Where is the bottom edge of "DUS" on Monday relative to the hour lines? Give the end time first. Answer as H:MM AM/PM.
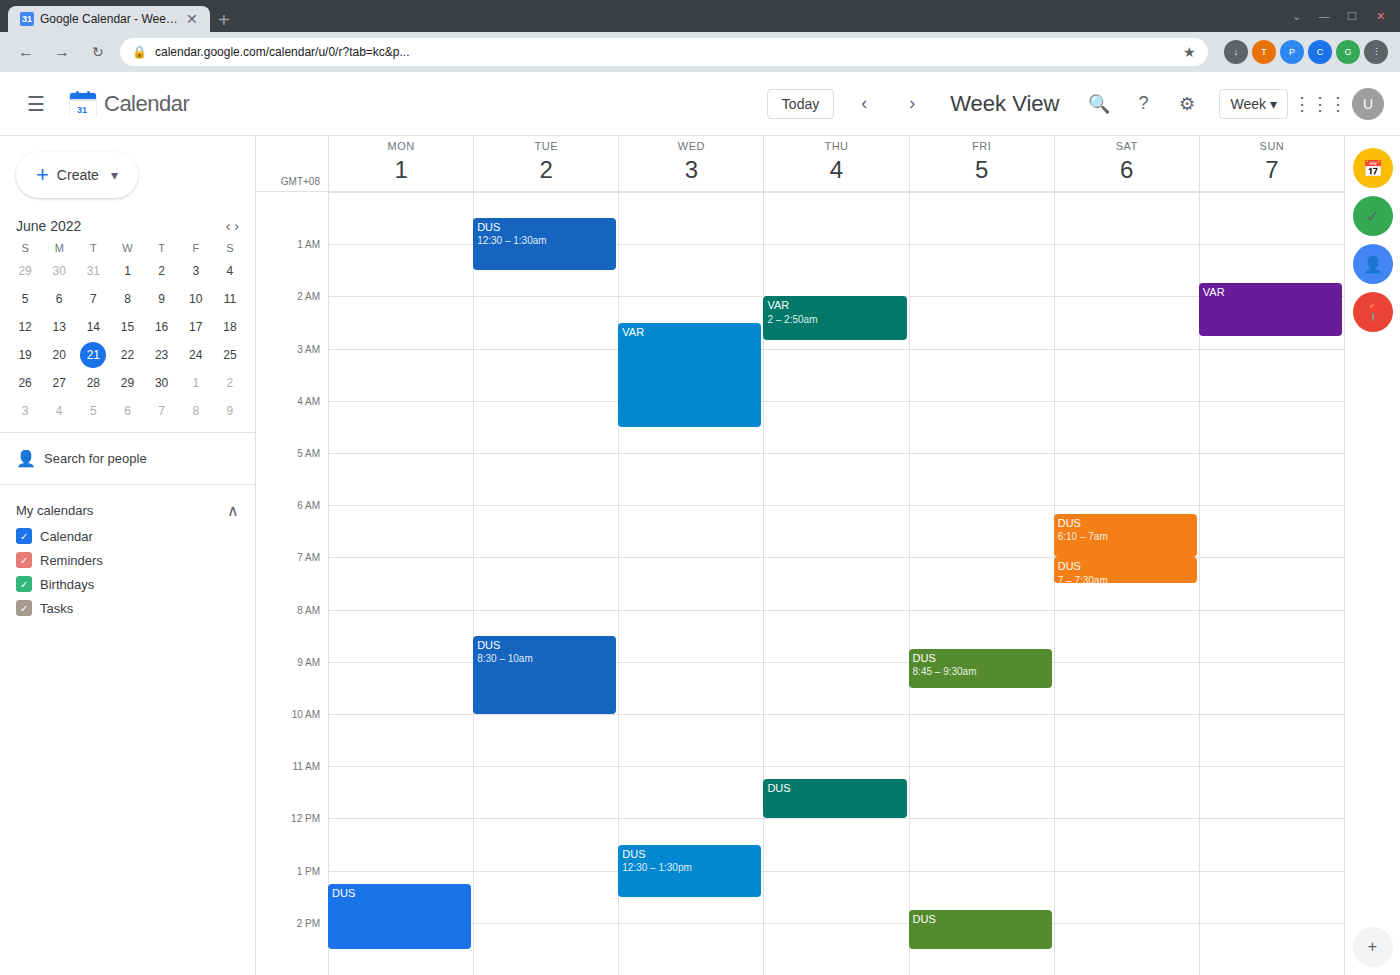
2:30 PM -- halfway between the 2 PM and 3 PM lines.